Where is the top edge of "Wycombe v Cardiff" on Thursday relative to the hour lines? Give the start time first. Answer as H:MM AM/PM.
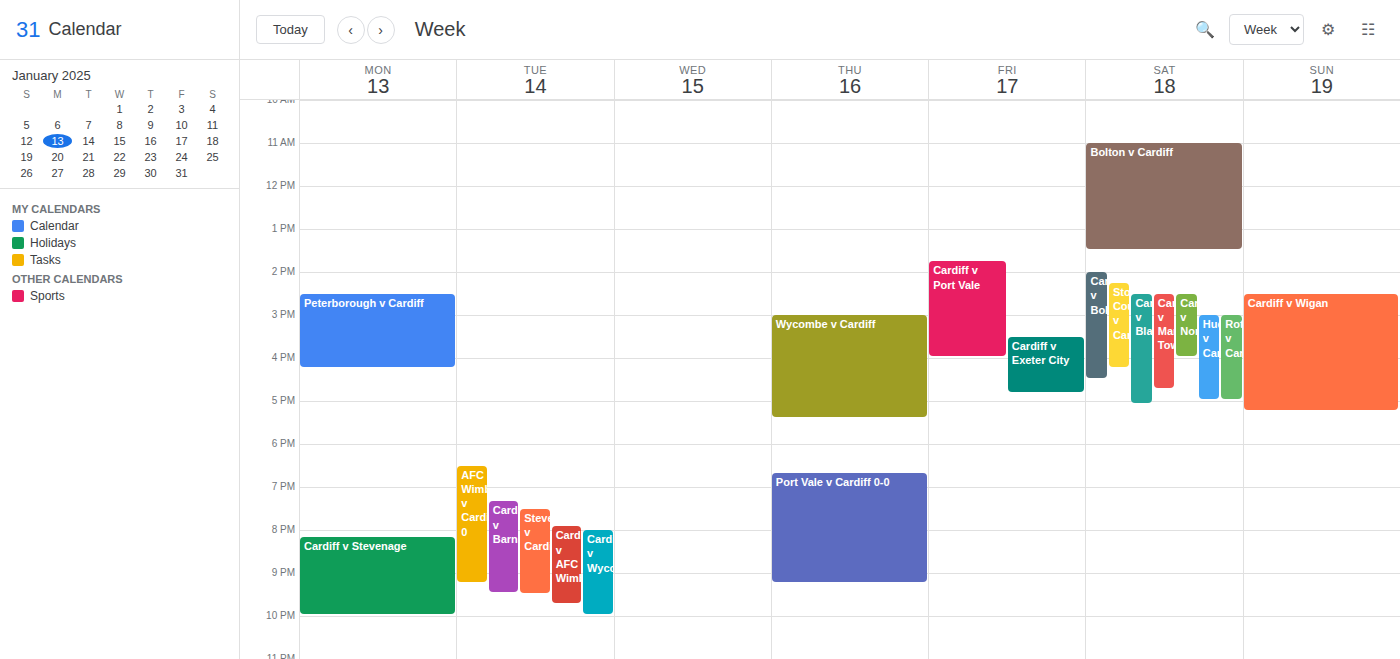
3:00 PM -- exactly on the 3 PM line.